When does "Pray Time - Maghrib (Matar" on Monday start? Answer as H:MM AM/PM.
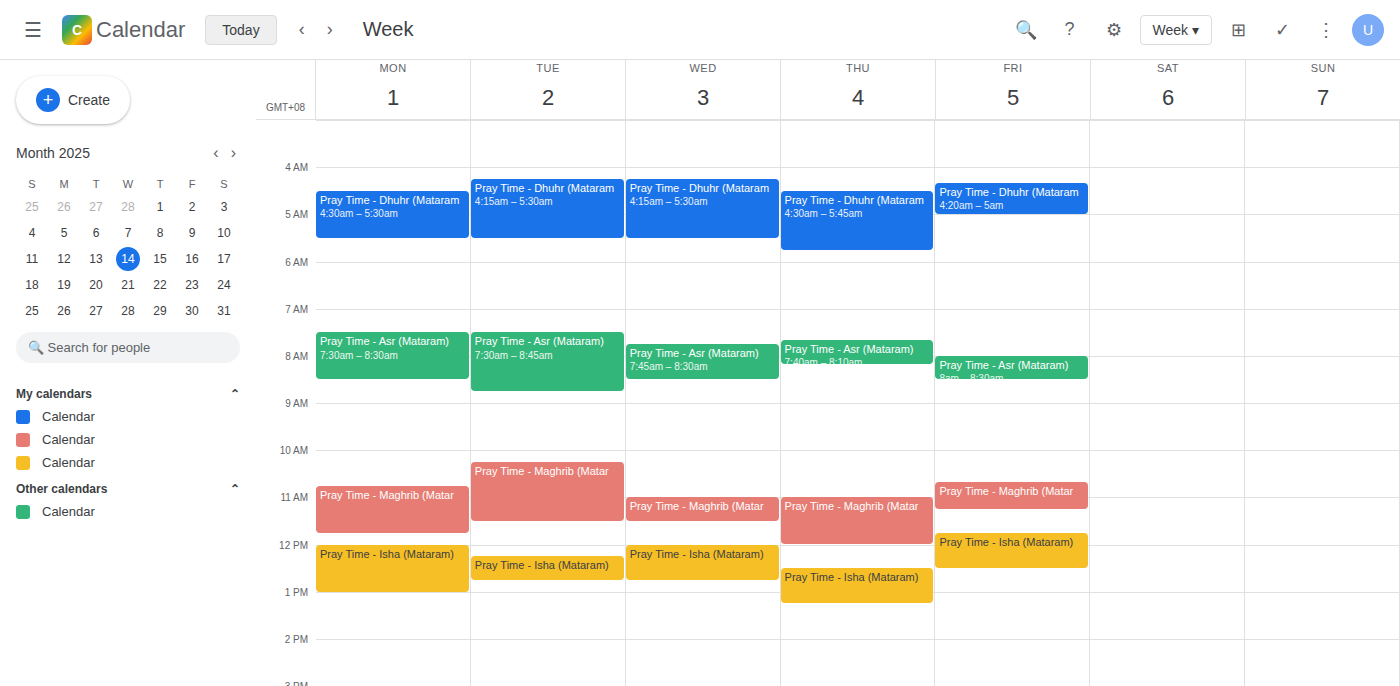
10:45 AM